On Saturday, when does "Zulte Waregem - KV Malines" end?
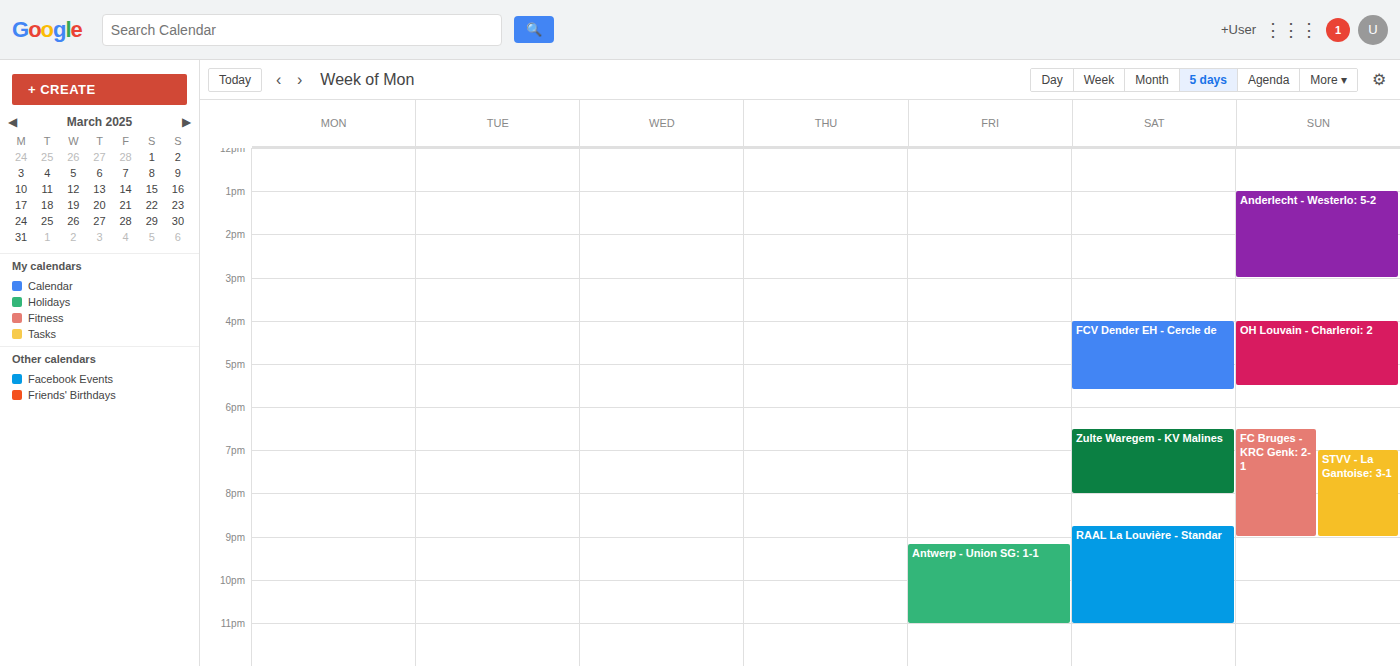
8:00 PM